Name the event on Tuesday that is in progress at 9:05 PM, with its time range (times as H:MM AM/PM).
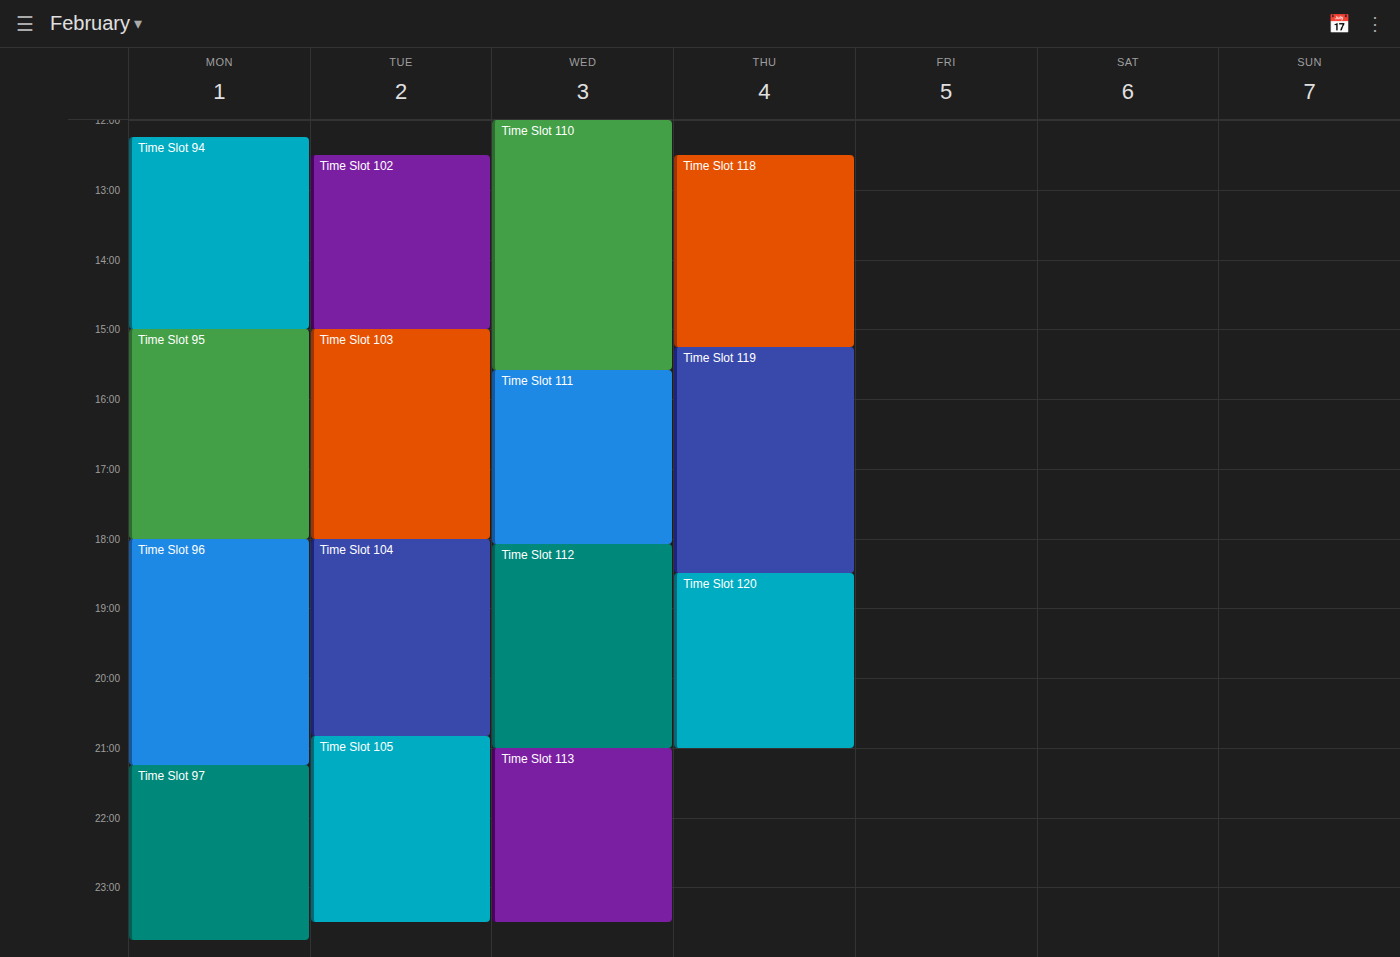
"Time Slot 105", 8:50 PM to 11:30 PM